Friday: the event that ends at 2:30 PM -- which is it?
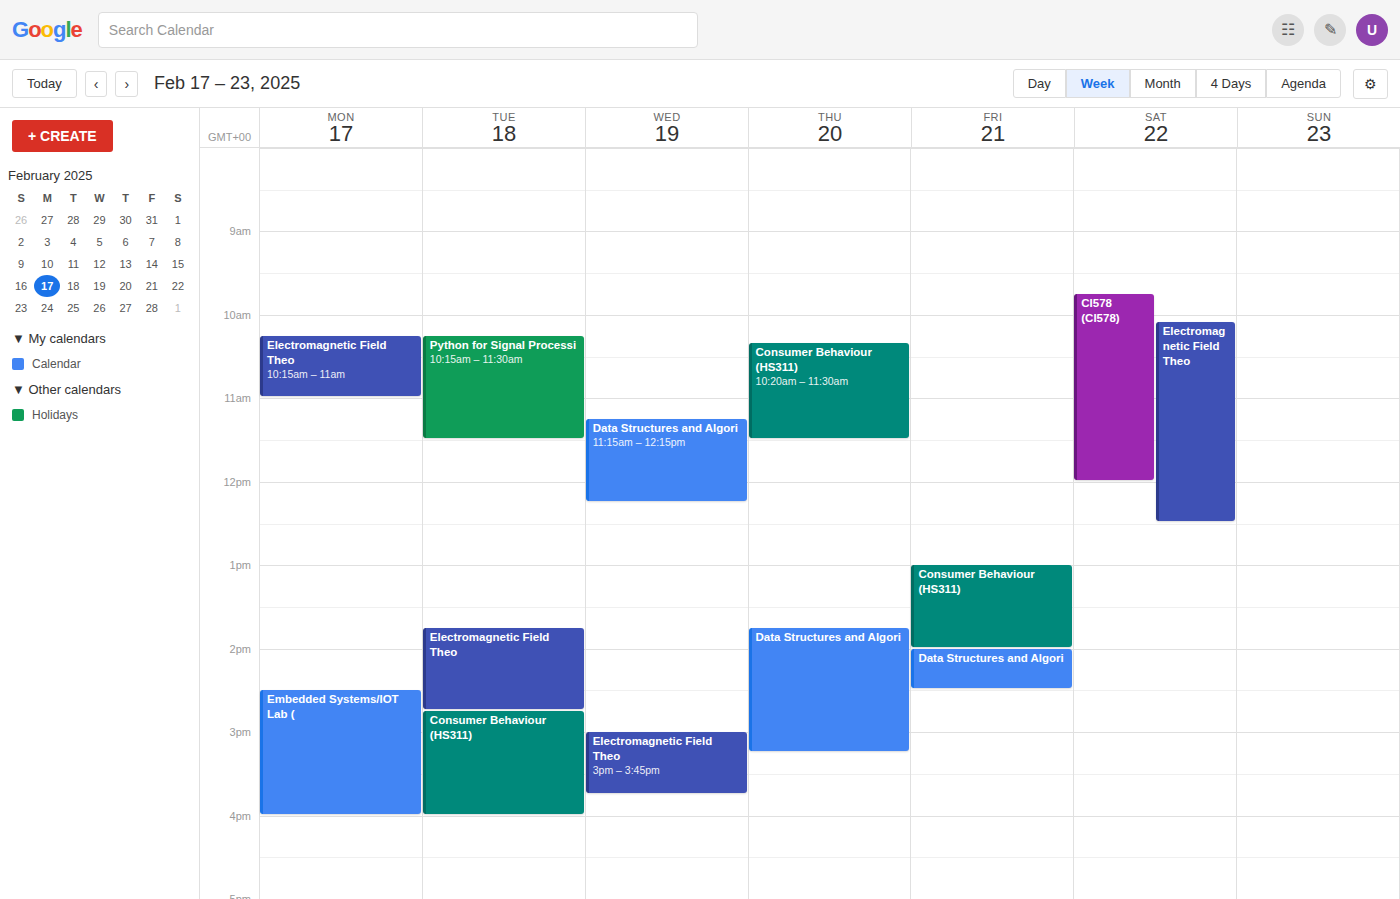
"Data Structures and Algori"